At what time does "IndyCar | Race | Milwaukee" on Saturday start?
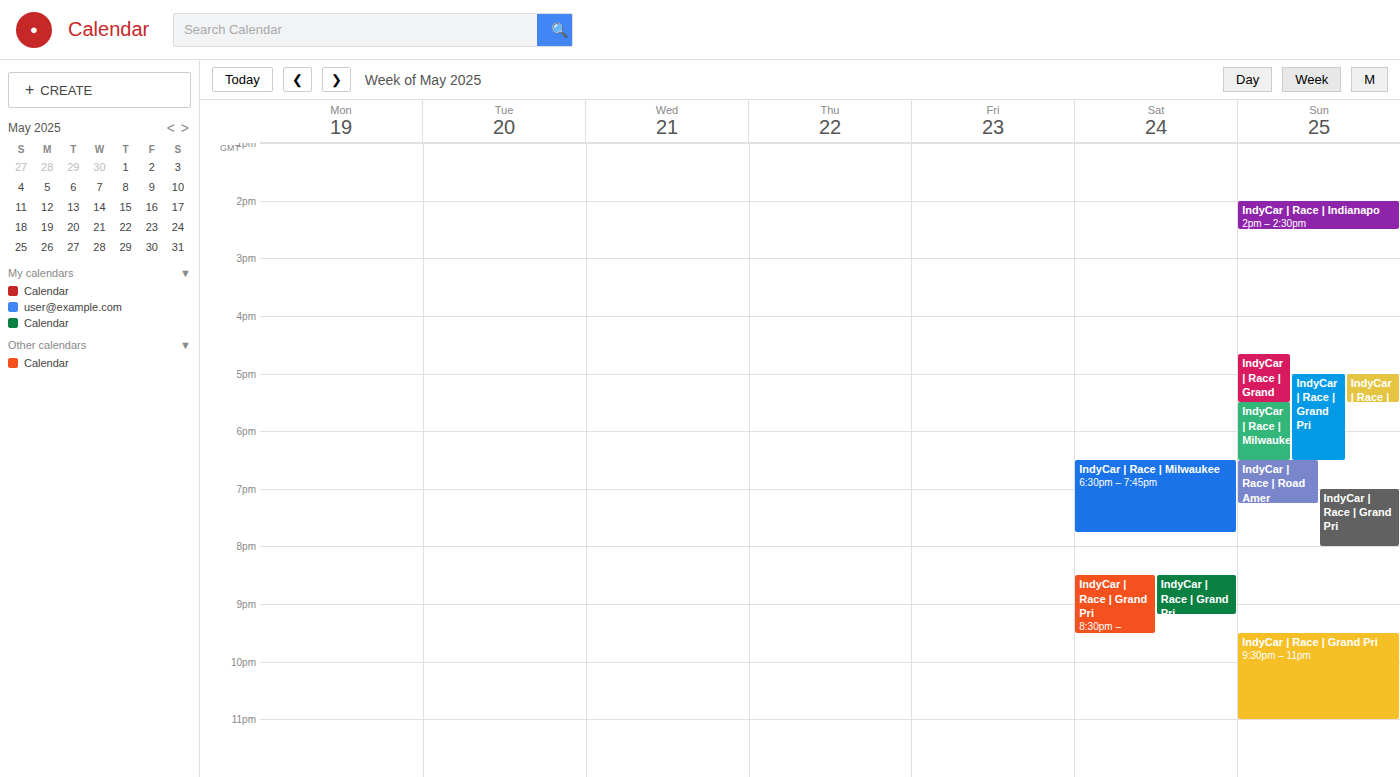
6:30 PM